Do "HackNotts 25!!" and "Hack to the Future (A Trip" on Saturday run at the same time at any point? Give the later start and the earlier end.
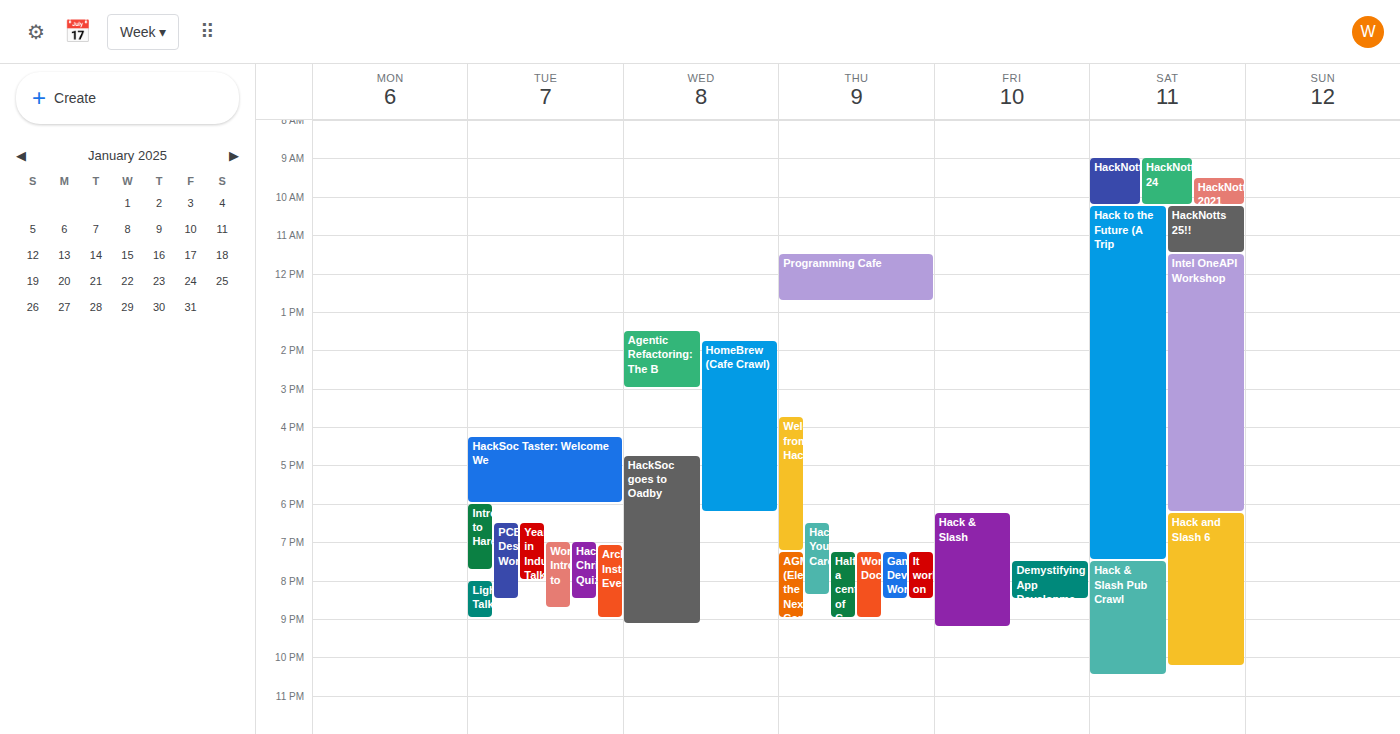
"Hack to the Future (A Trip" starts at 10:15 AM, before "HackNotts 25!!" ends at 11:30 AM -- they overlap.